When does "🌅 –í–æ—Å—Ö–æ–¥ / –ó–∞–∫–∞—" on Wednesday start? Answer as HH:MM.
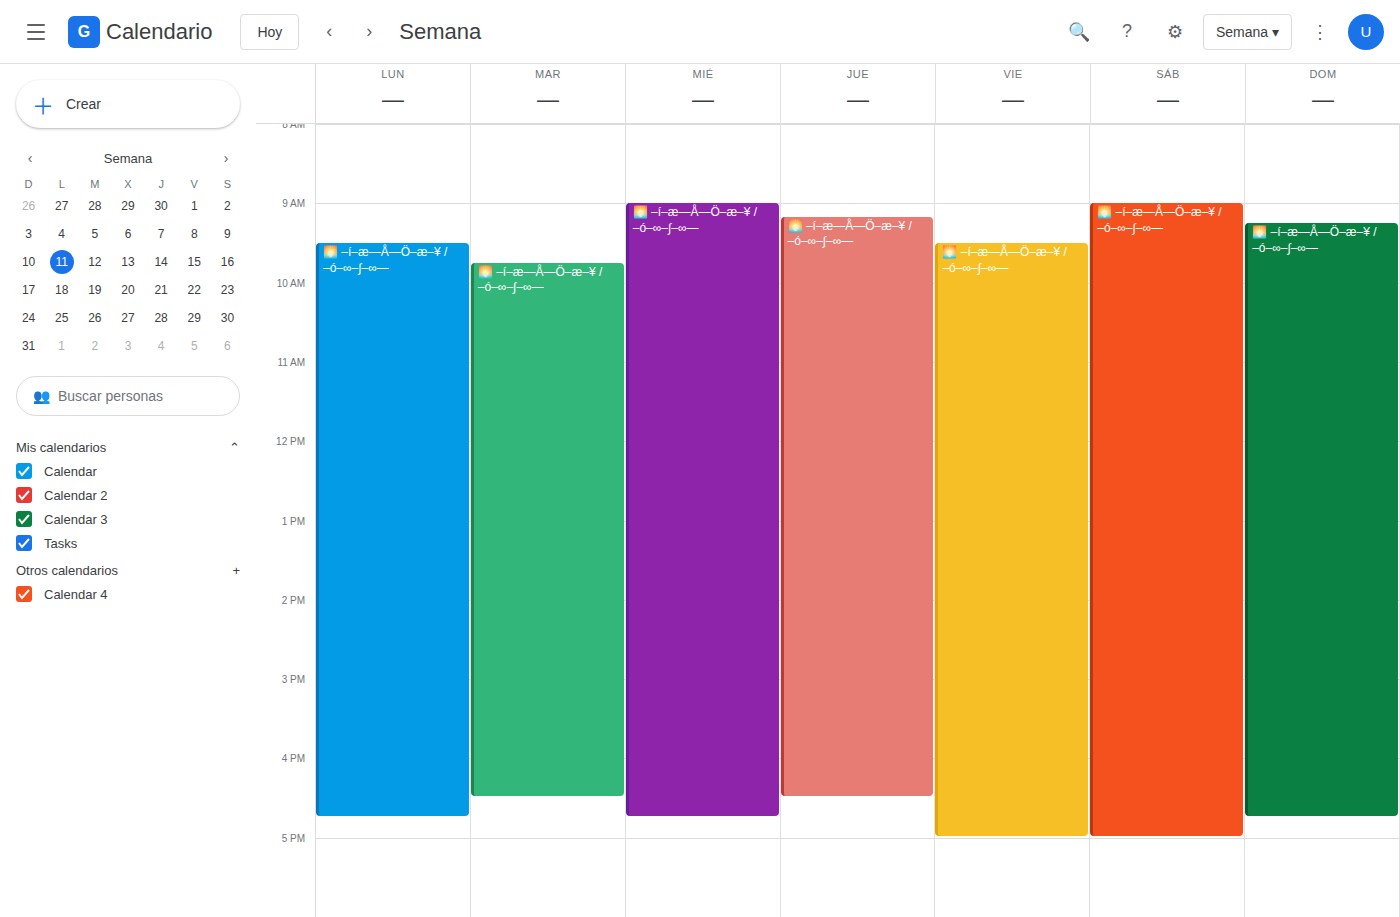
09:00